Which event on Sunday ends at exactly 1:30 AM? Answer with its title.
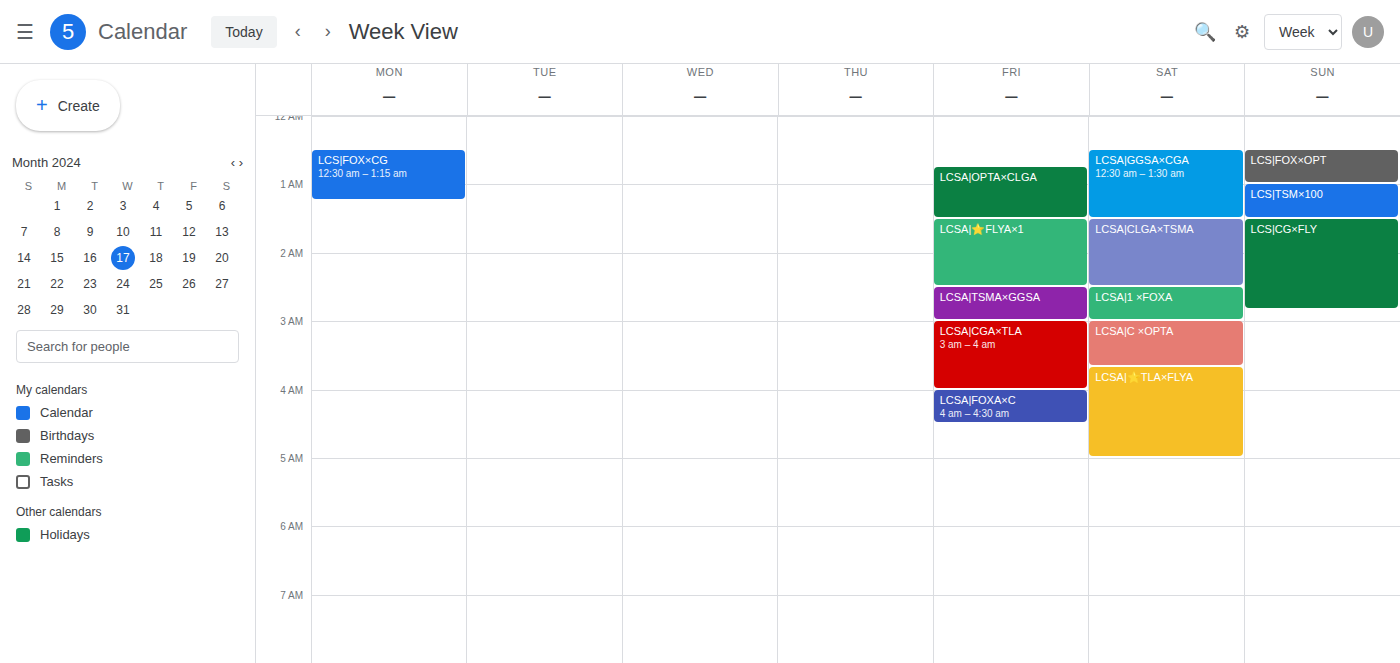
"LCS|TSM×100"